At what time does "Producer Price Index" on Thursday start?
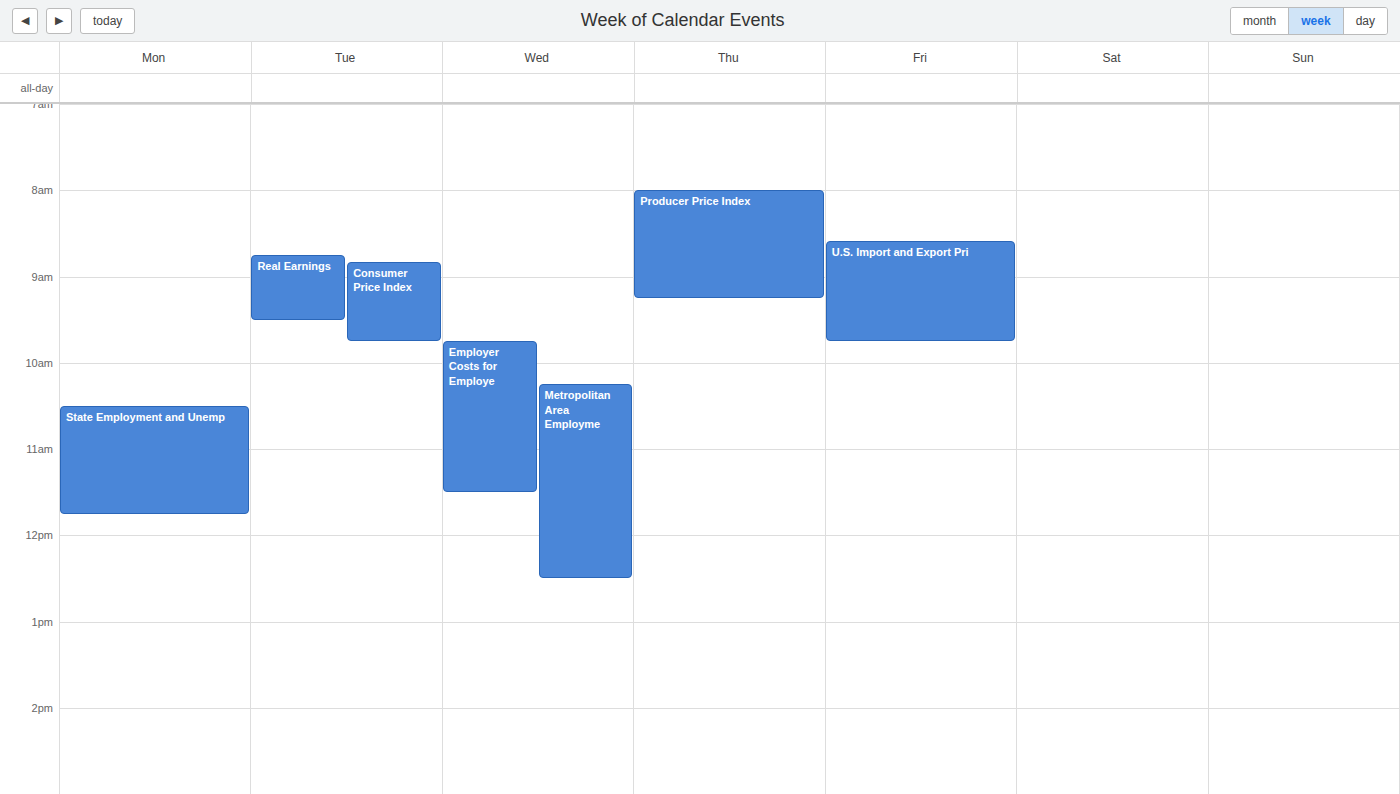
08:00